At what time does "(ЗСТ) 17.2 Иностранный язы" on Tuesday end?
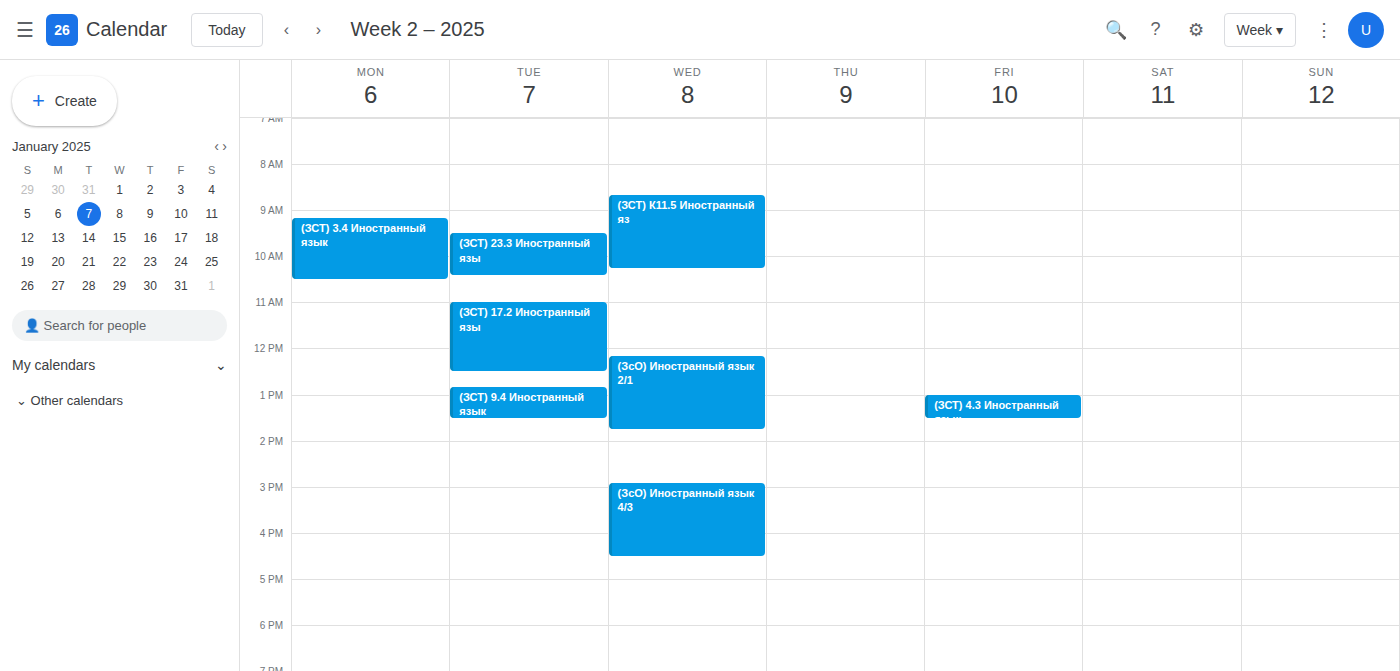
12:30